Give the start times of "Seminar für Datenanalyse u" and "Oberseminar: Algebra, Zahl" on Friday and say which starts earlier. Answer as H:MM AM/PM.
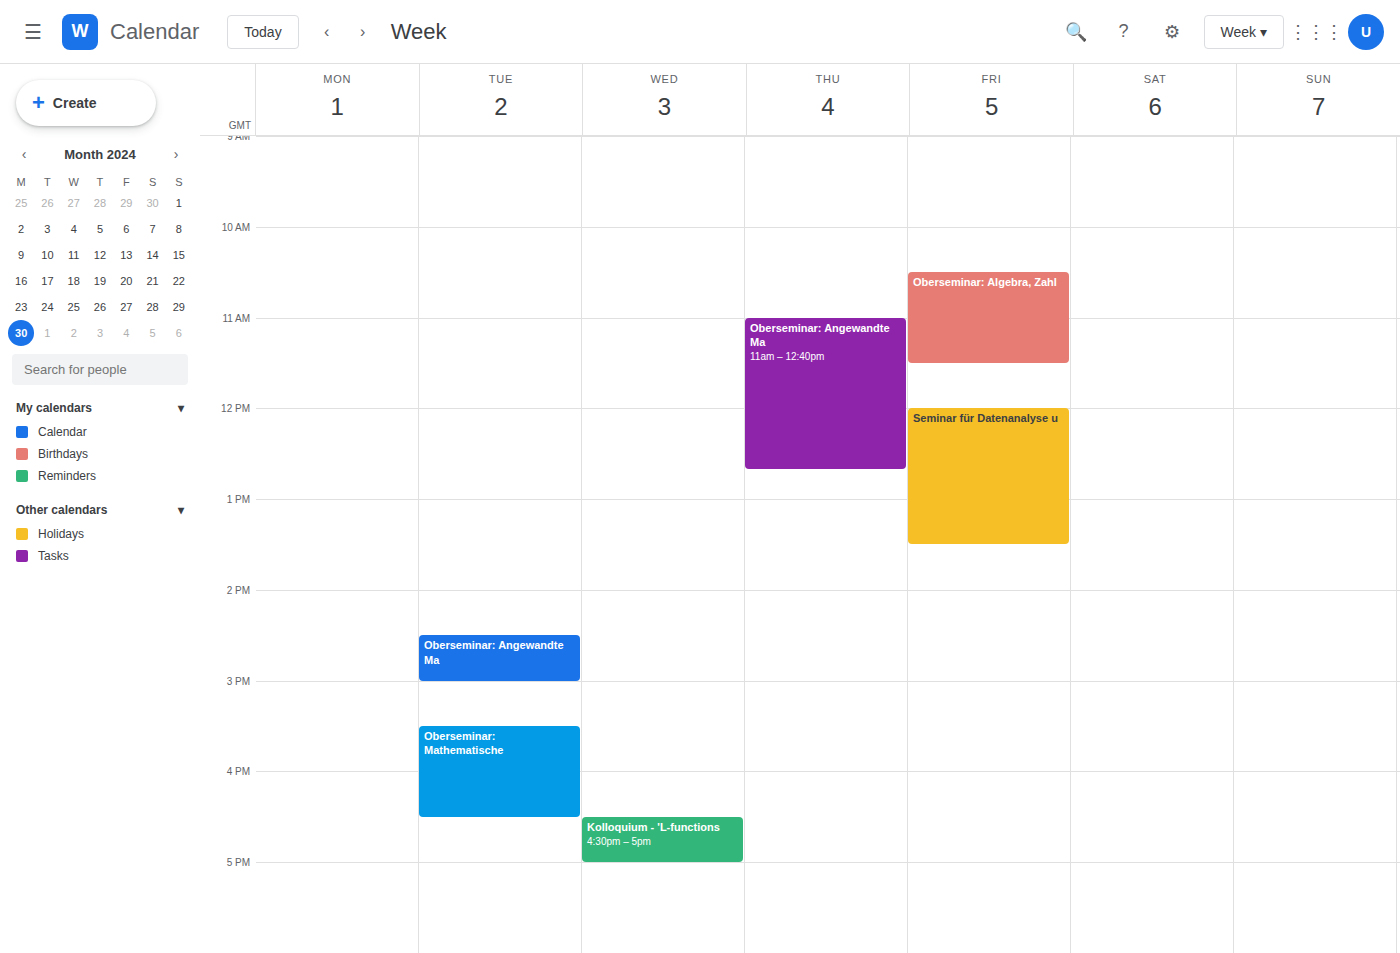
"Oberseminar: Algebra, Zahl" 10:30 AM; "Seminar für Datenanalyse u" 12:00 PM.